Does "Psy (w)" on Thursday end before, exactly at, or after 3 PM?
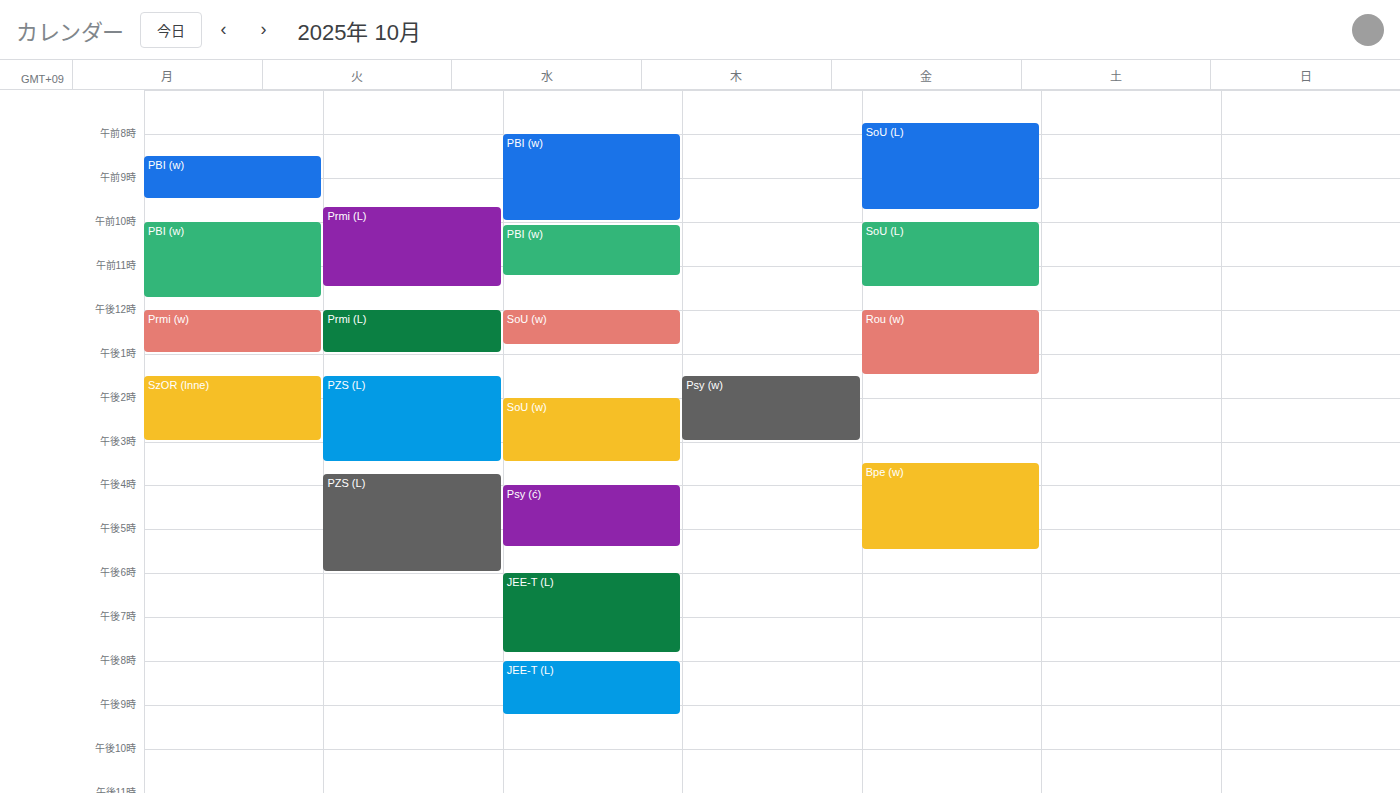
3:00 PM -- exactly at 3 PM, on the 3 PM line.